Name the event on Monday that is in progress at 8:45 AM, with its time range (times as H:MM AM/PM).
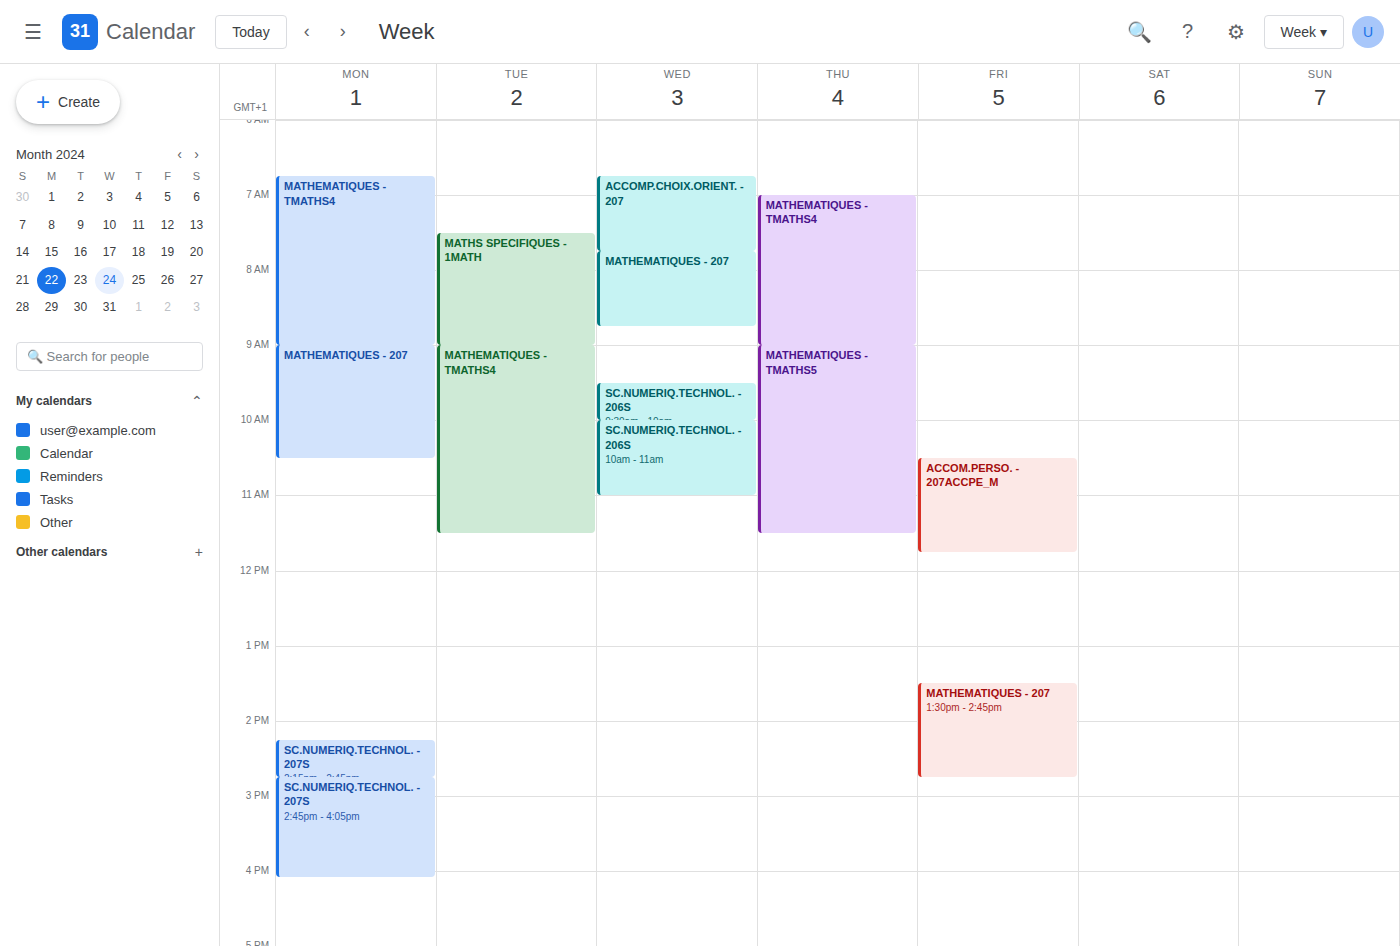
"MATHEMATIQUES - TMATHS4", 6:45 AM to 9:00 AM